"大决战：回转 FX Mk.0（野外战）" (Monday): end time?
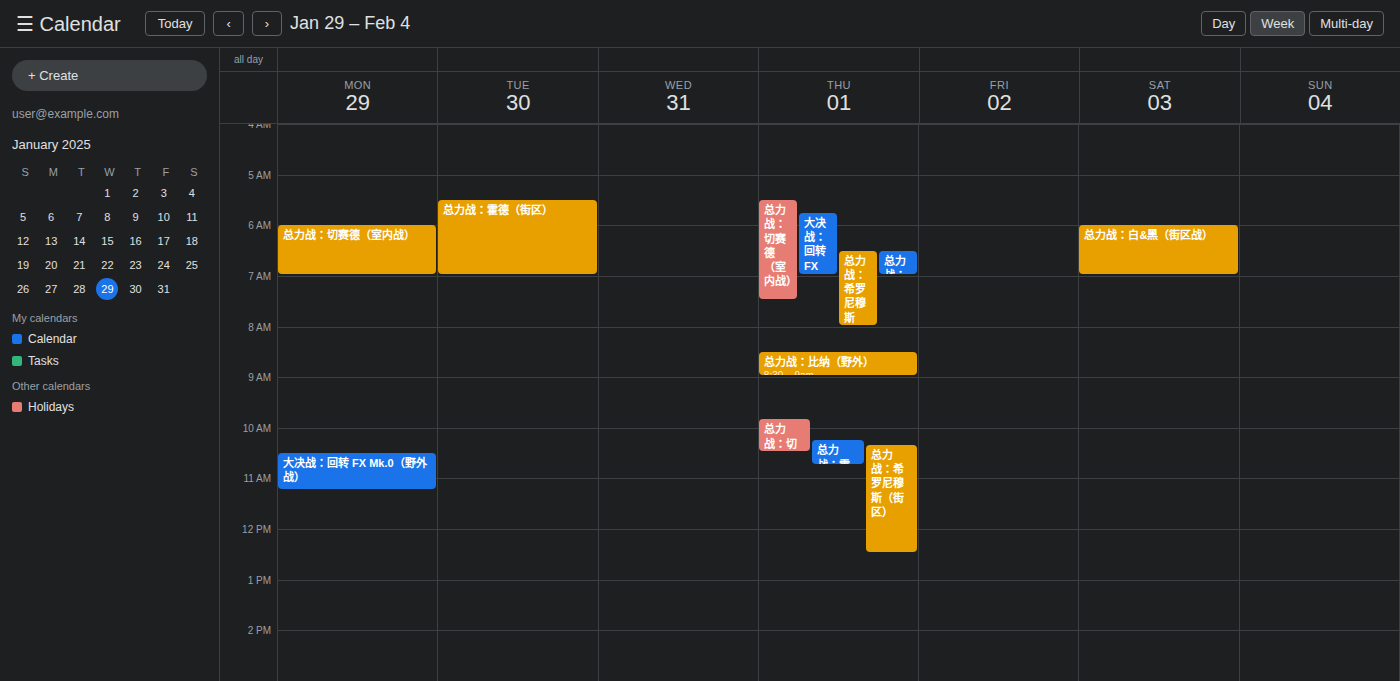
11:15 AM